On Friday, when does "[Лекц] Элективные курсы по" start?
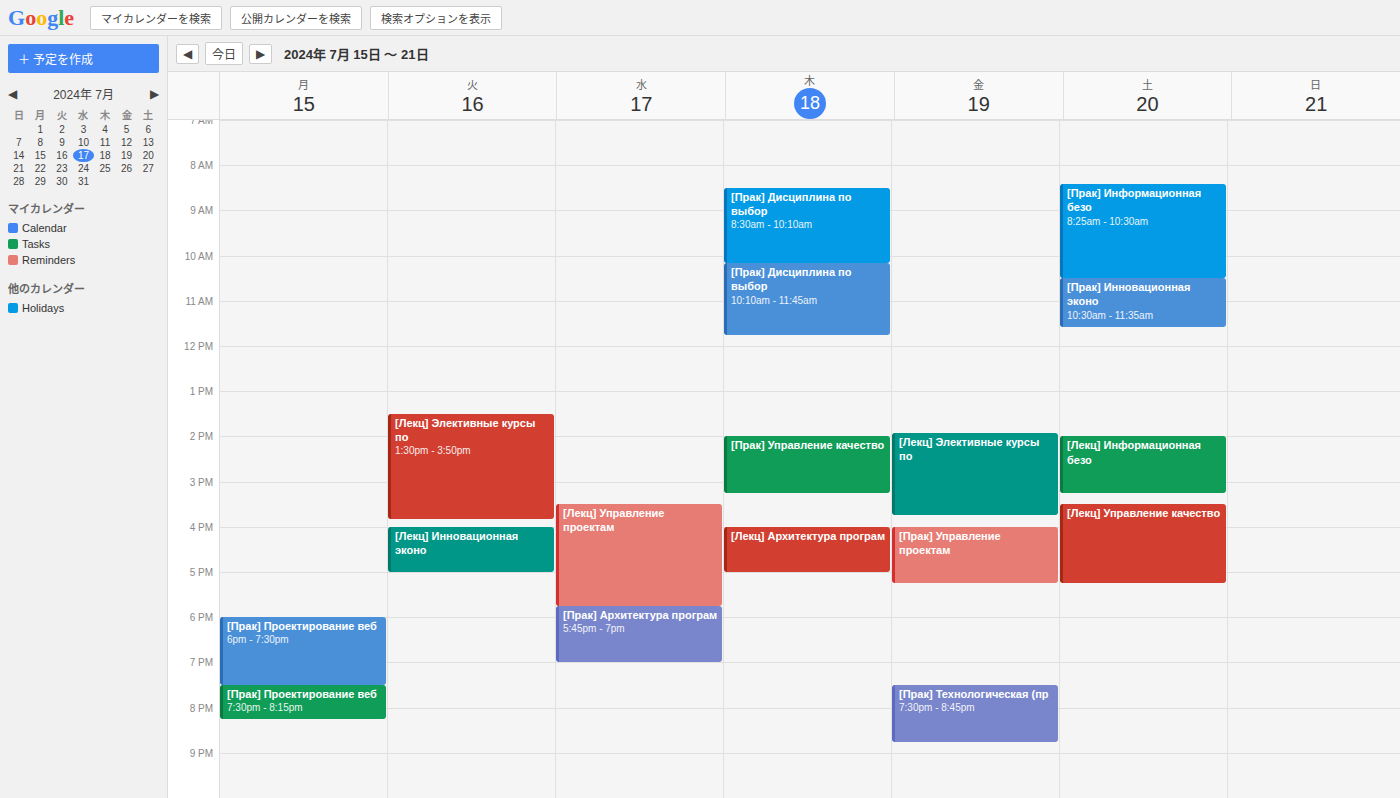
1:55 PM